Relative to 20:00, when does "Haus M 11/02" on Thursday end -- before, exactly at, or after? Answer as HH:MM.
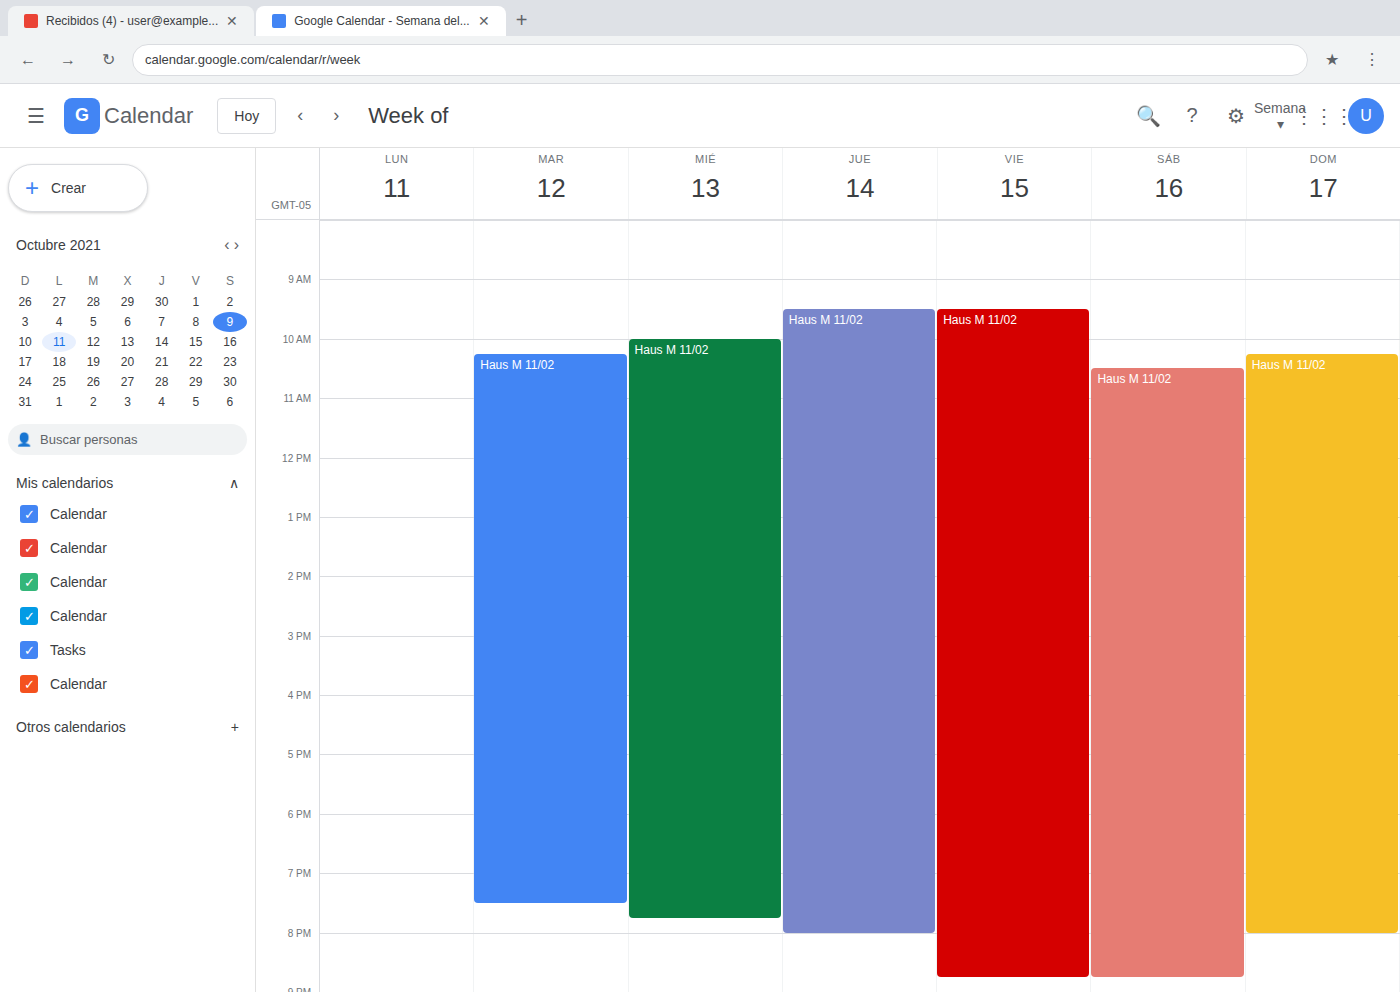
20:00 -- exactly at 20:00, on the 20:00 line.